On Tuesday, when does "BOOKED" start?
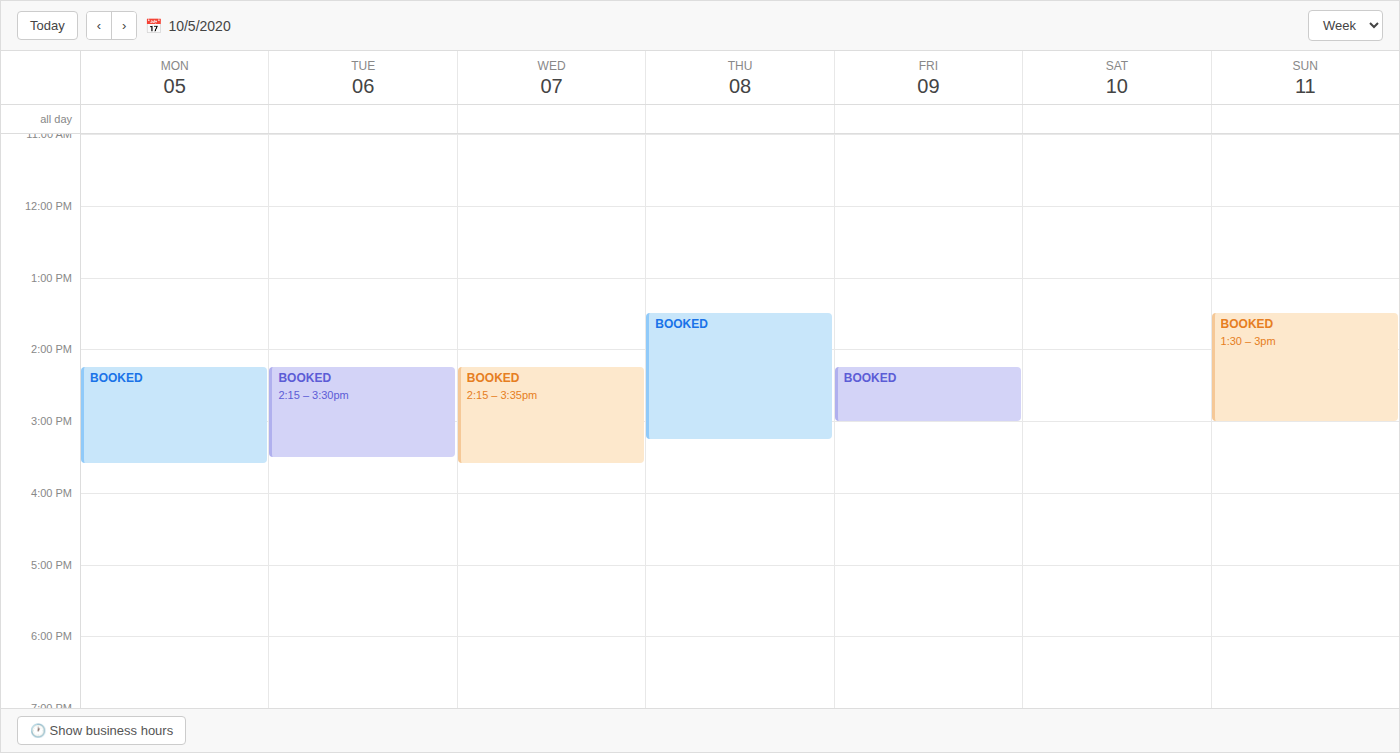
2:15 PM